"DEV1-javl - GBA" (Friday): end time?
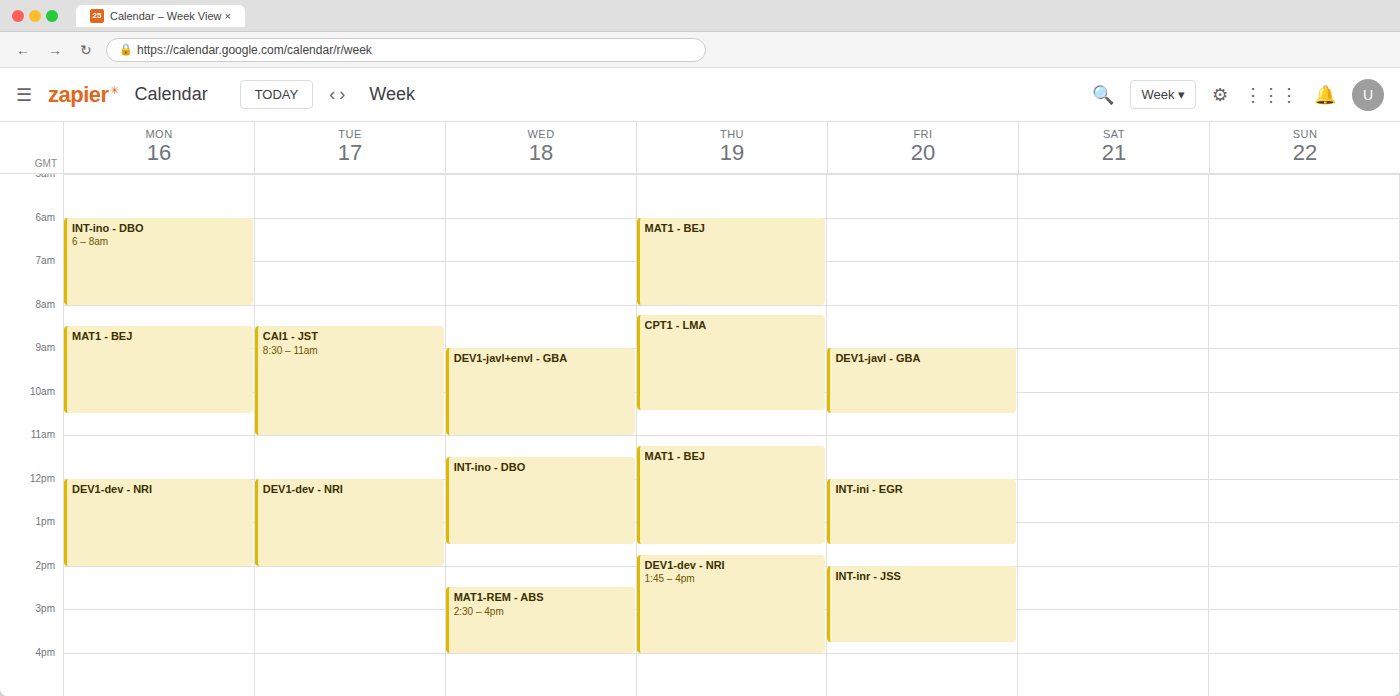
10:30 AM